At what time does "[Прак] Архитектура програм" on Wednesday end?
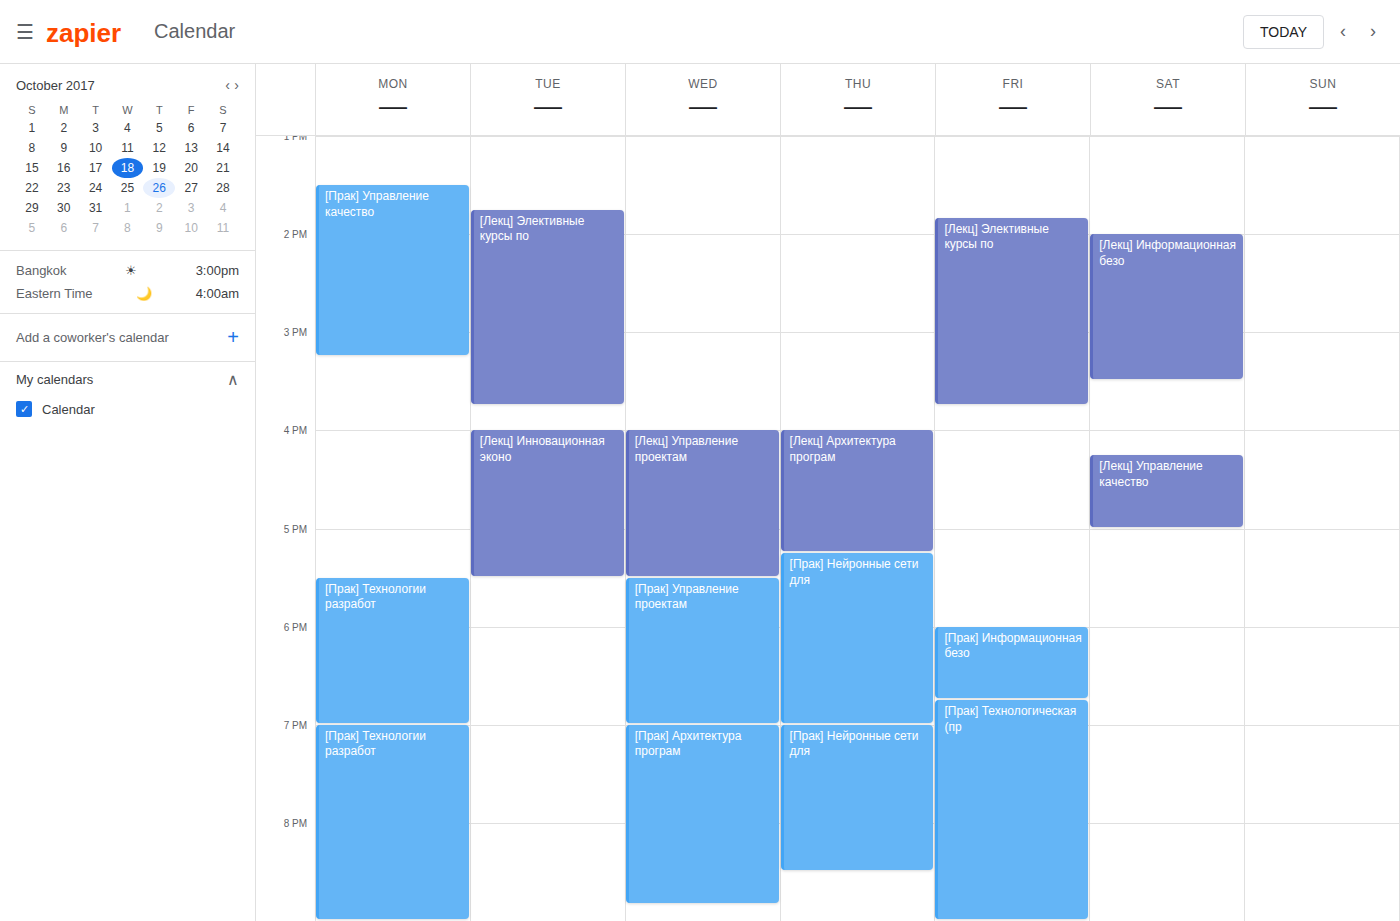
8:50 PM